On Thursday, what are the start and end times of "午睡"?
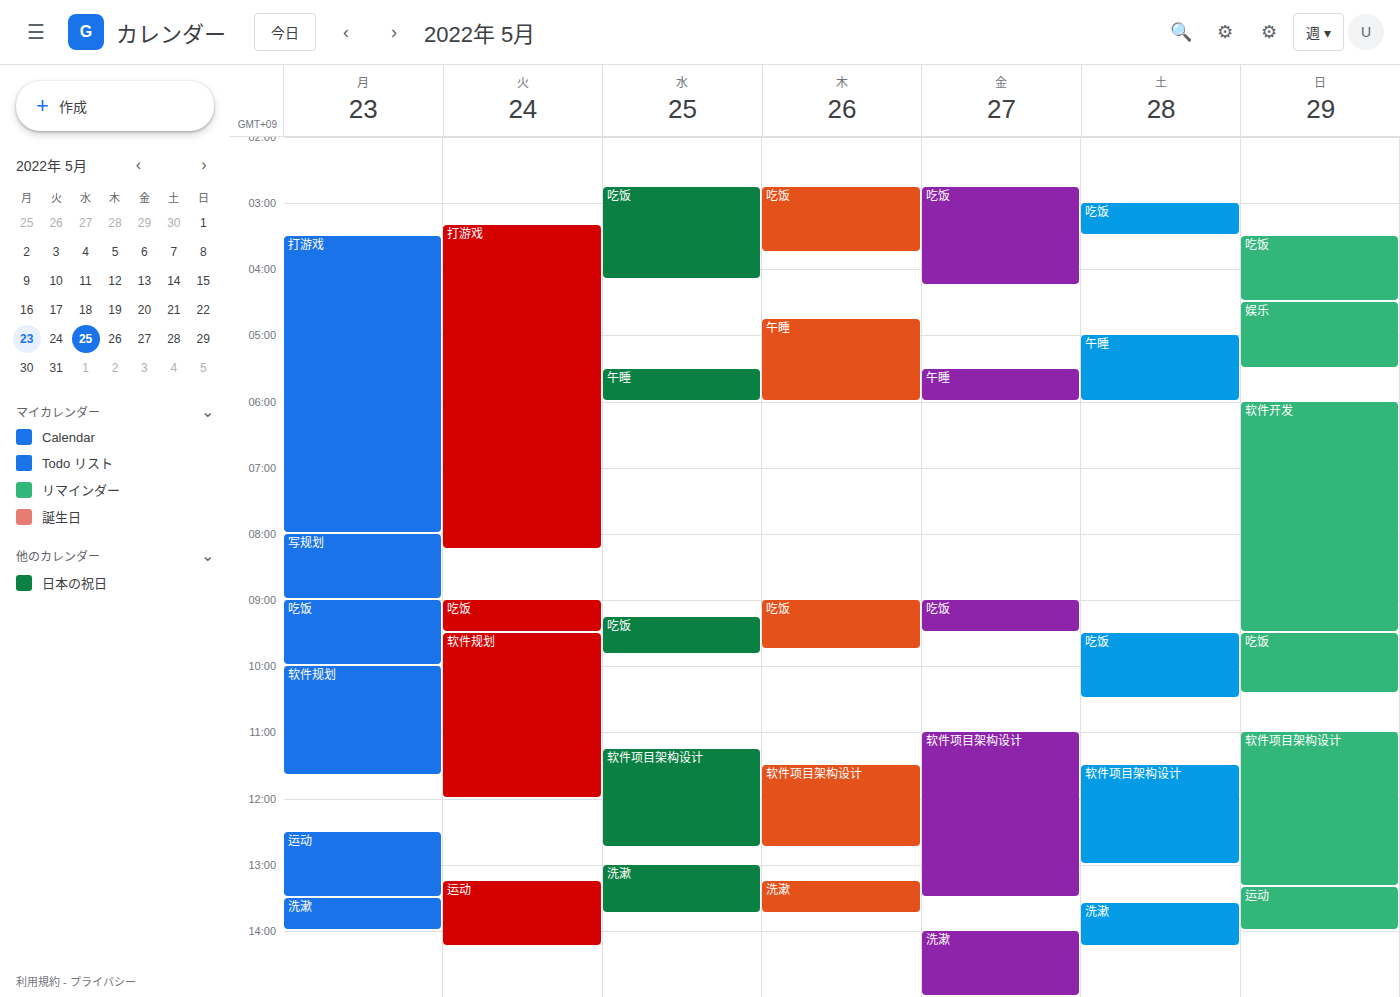
4:45 AM to 6:00 AM